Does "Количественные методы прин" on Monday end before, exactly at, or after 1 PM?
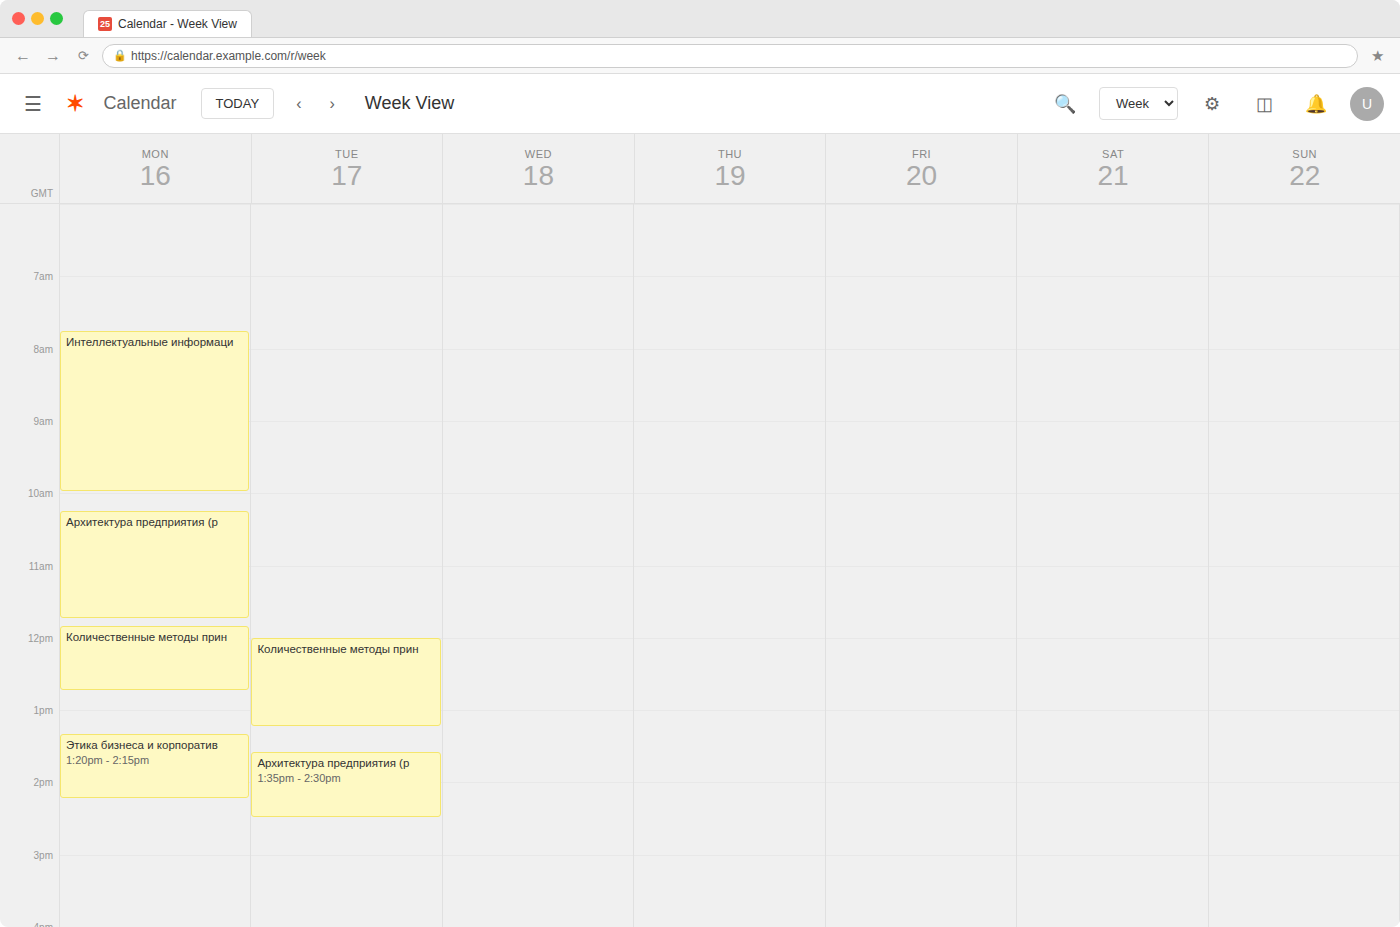
12:45 PM -- before 1 PM, 15 minutes above the 1 PM line.